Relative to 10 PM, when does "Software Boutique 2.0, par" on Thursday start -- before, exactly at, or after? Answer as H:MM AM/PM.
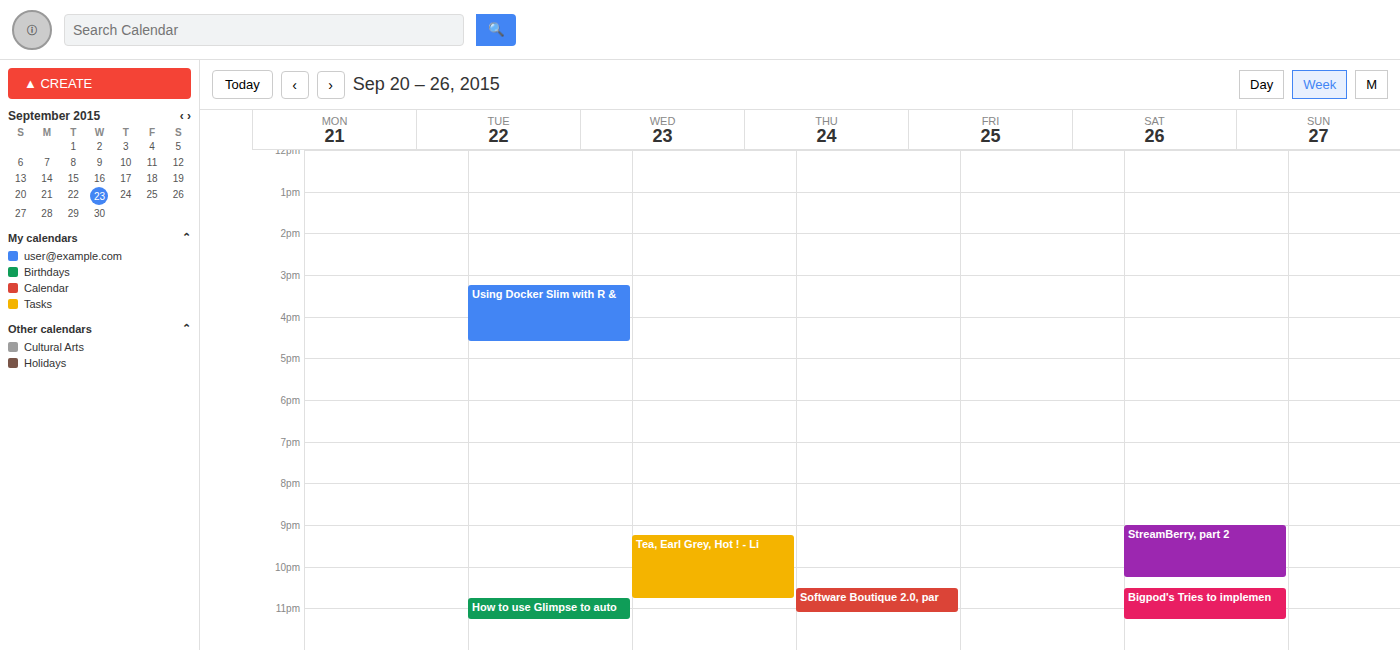
10:30 PM -- after 10 PM, 30 minutes below the 10 PM line.